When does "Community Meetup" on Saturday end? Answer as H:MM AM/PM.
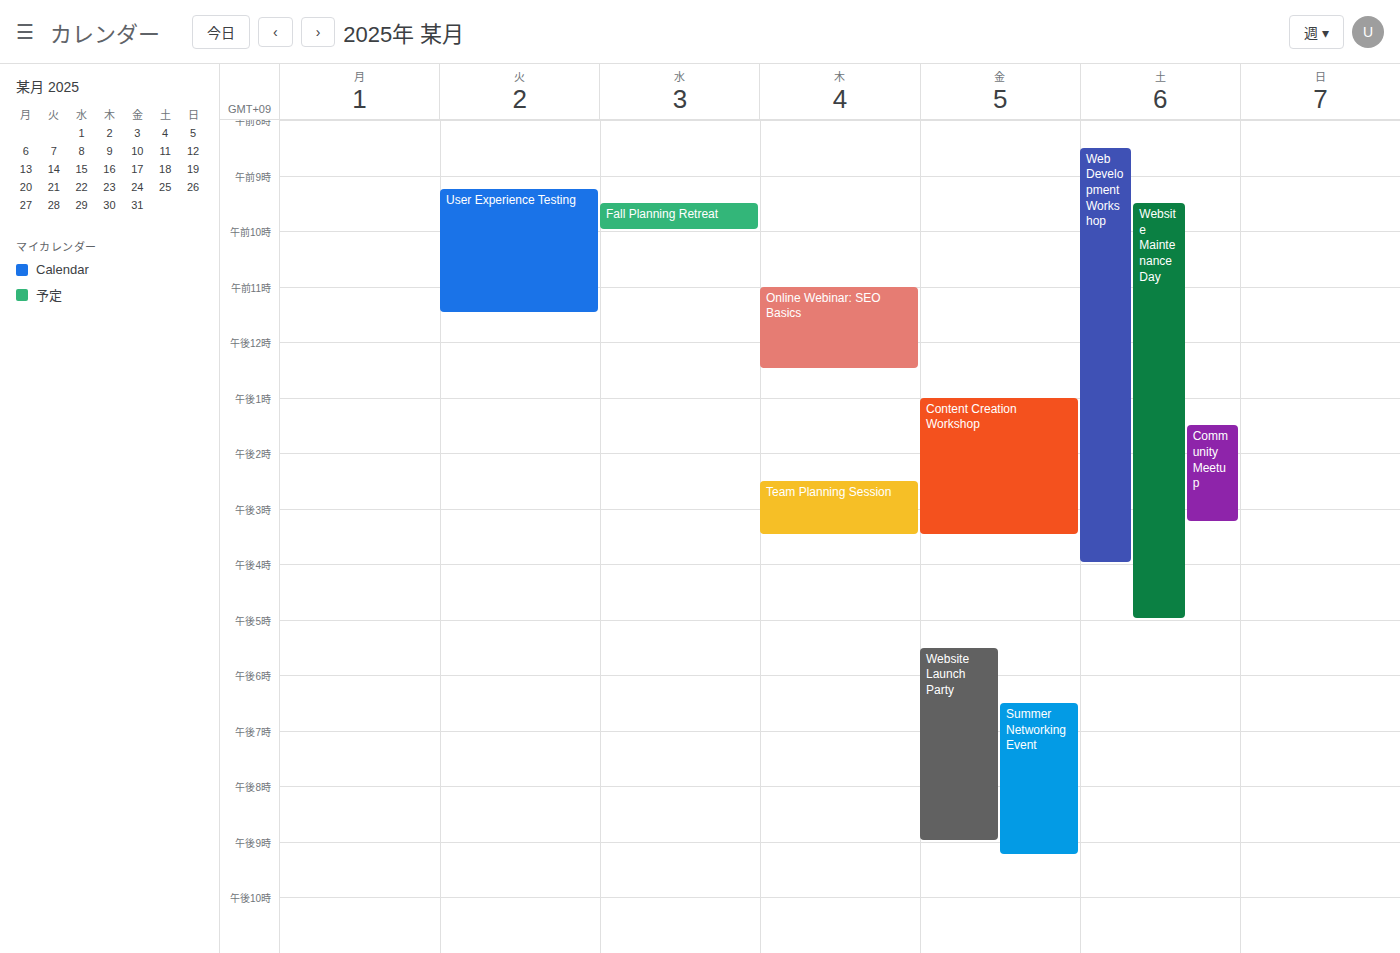
3:15 PM